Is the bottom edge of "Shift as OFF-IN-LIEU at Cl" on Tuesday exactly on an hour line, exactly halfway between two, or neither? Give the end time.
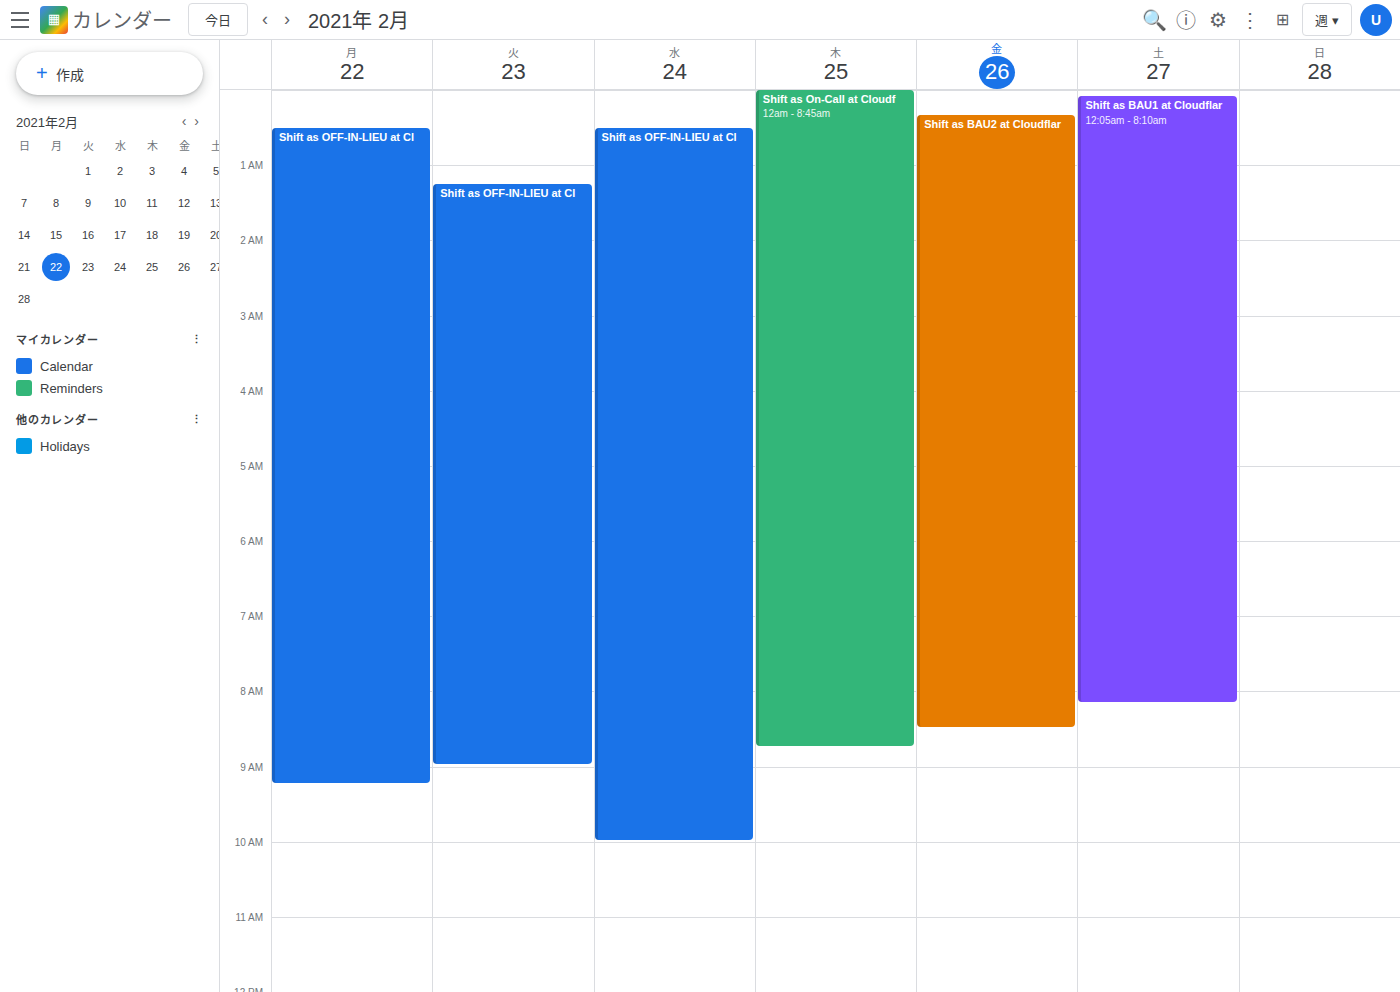
9:00 AM -- exactly on the 9 AM line.